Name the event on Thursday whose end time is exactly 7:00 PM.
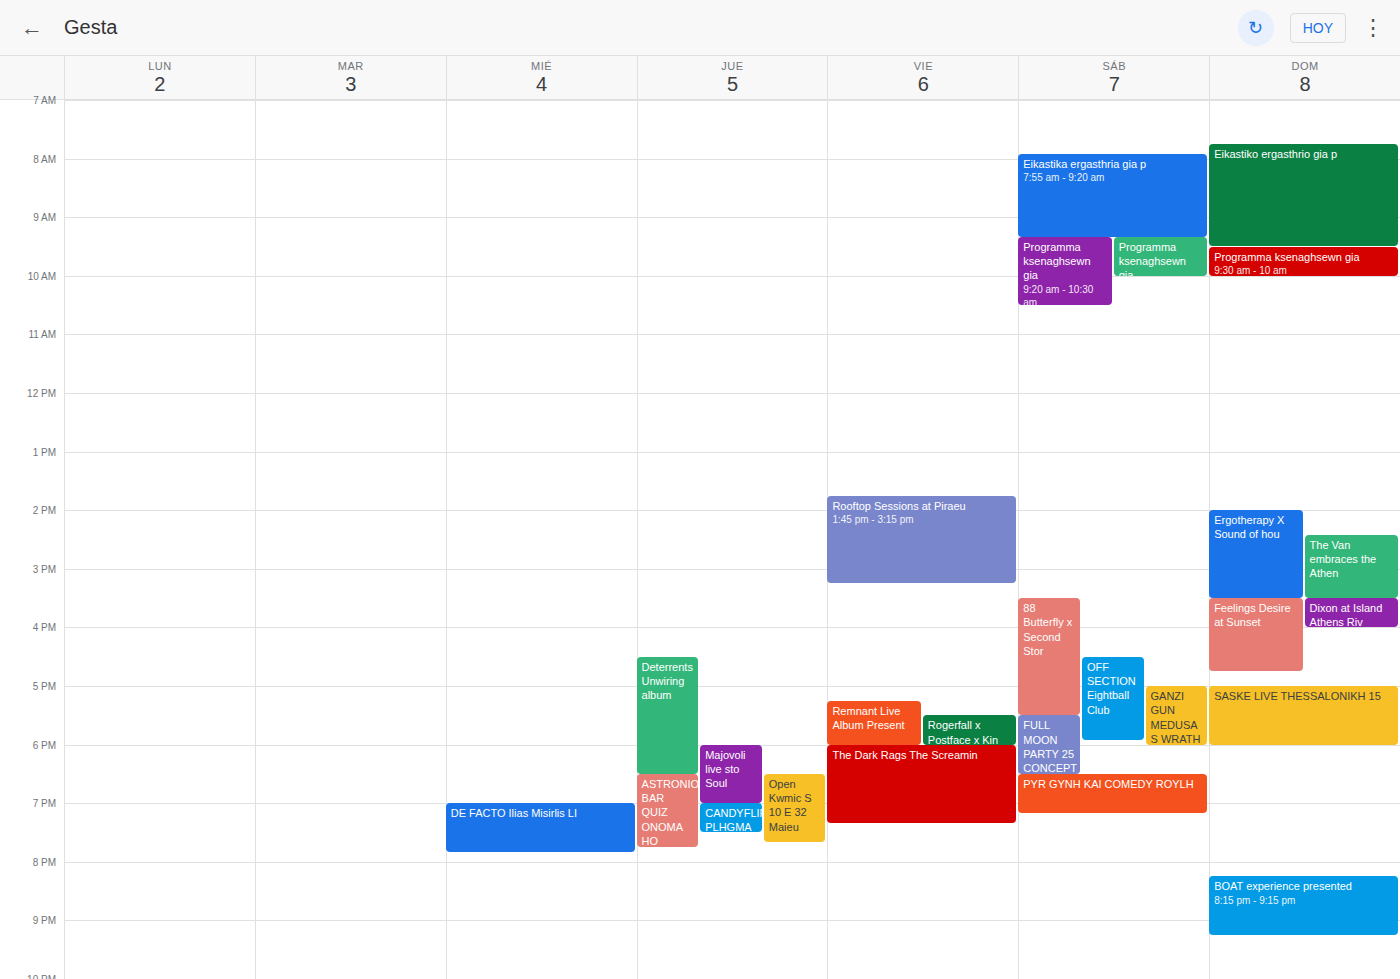
"Majovoli live sto Soul"